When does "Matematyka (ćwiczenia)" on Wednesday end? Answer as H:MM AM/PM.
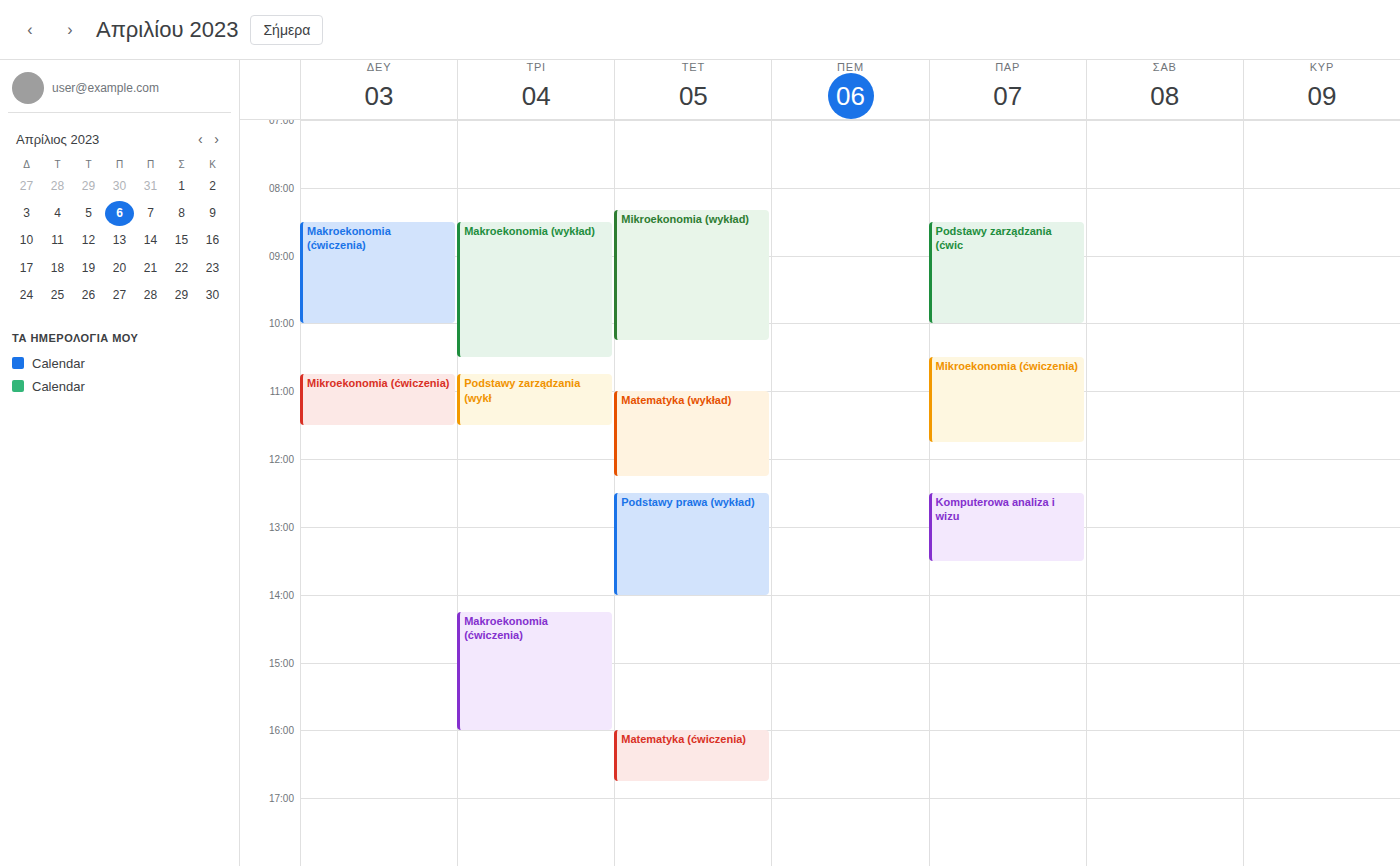
4:45 PM